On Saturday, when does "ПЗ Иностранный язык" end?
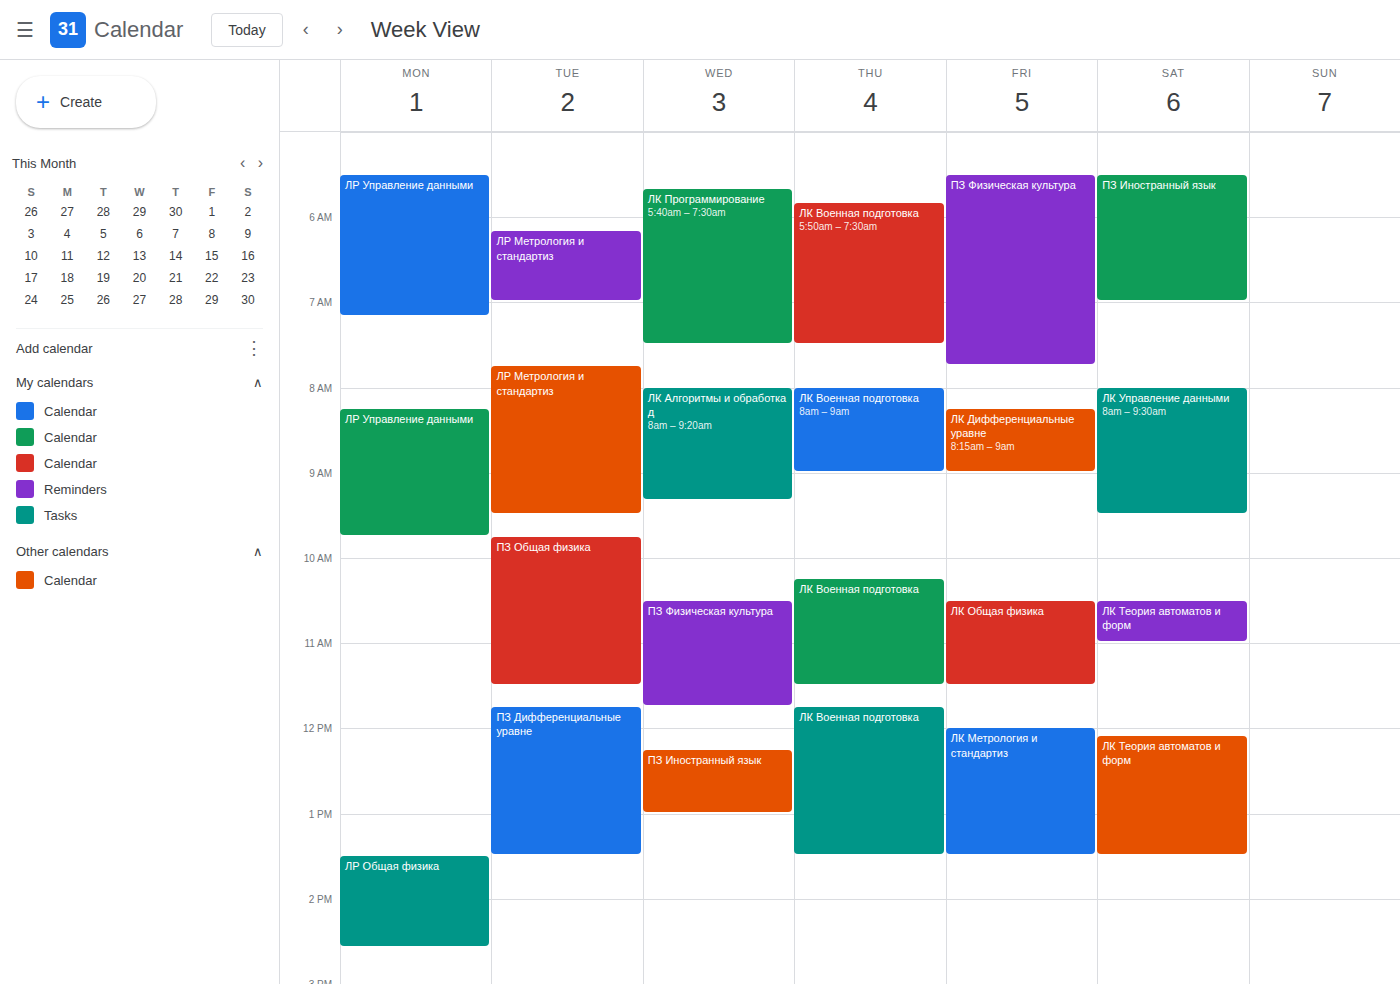
7:00 AM